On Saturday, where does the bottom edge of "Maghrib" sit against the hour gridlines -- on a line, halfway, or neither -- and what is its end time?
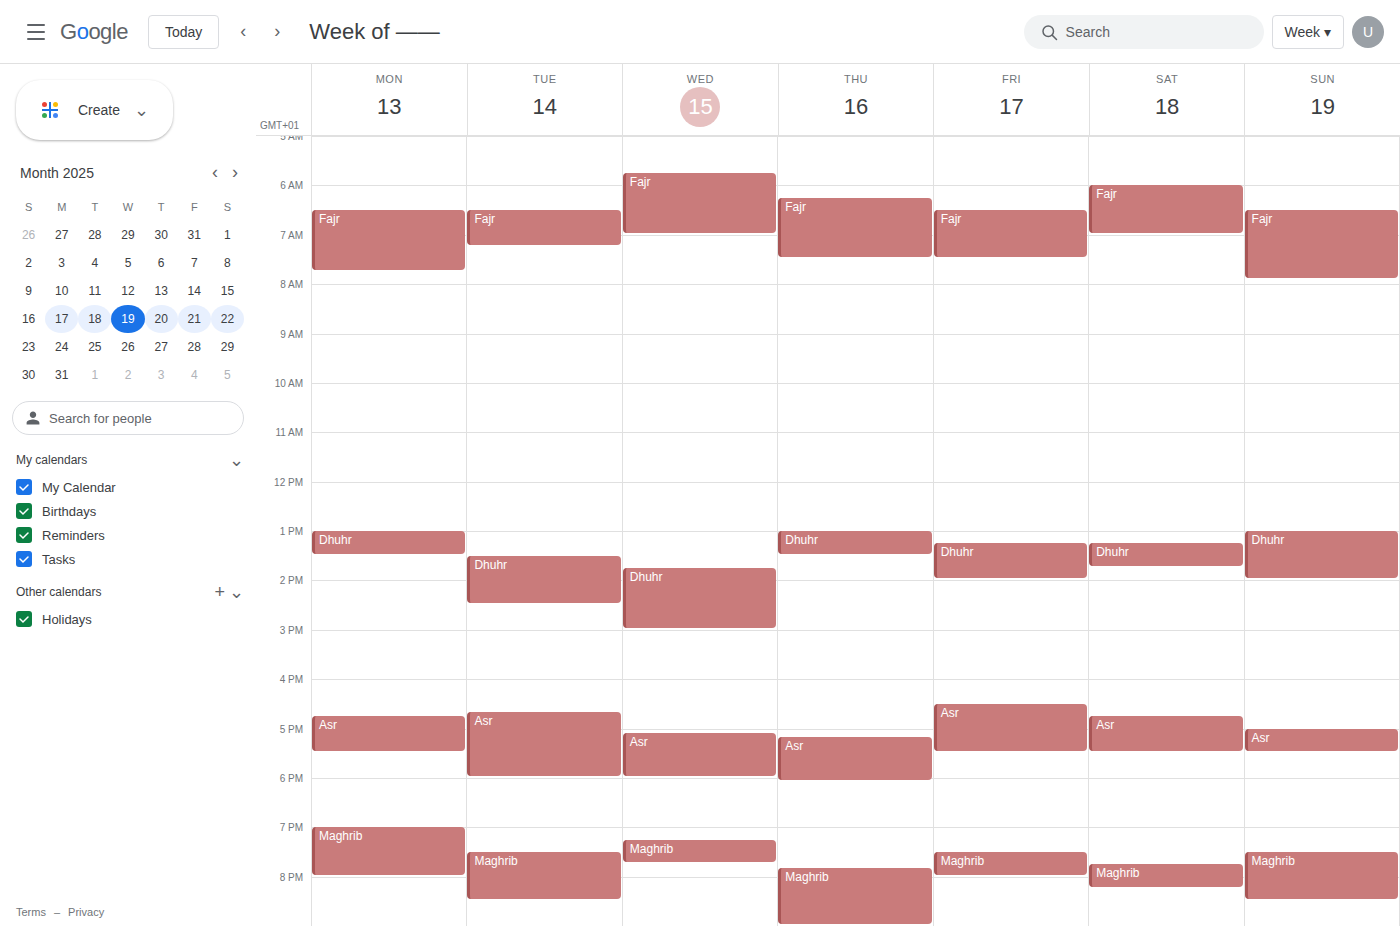
8:15 PM -- neither: a quarter of the way from the 8 PM line to the 9 PM line.